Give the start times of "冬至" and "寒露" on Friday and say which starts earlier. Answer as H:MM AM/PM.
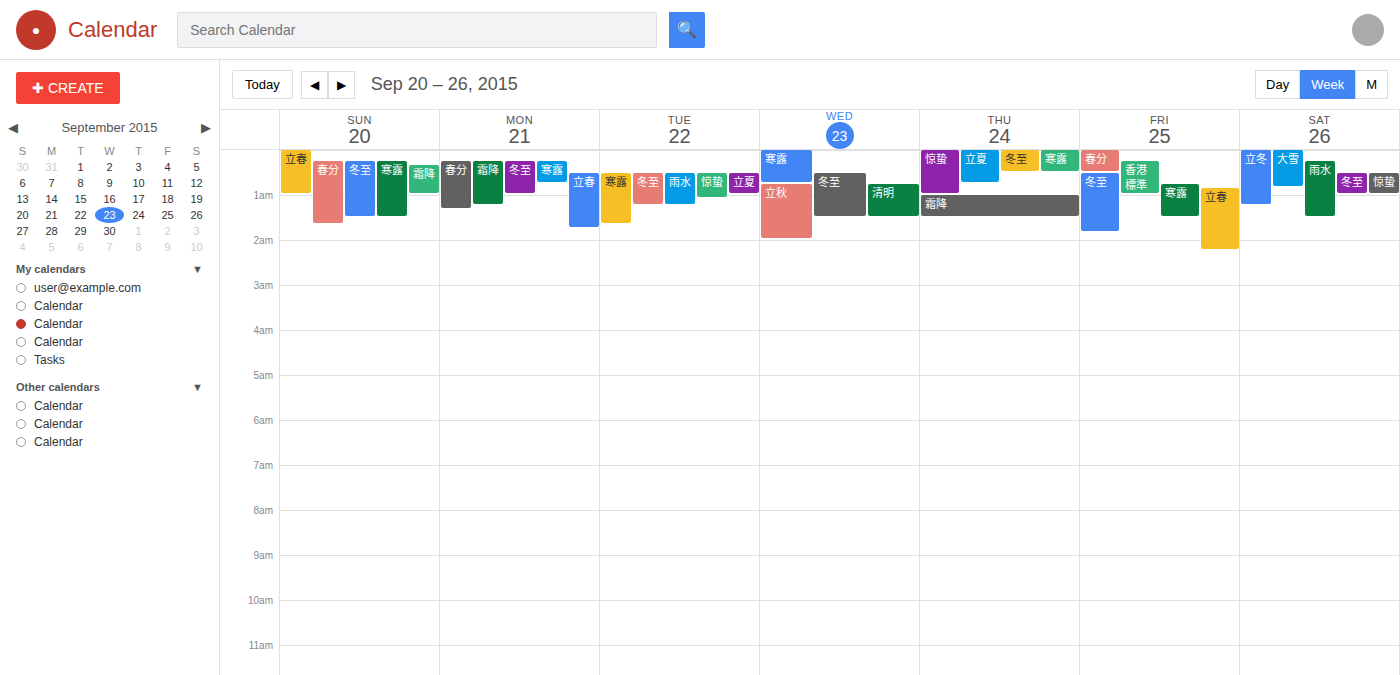
"冬至" 12:30 AM; "寒露" 12:45 AM.